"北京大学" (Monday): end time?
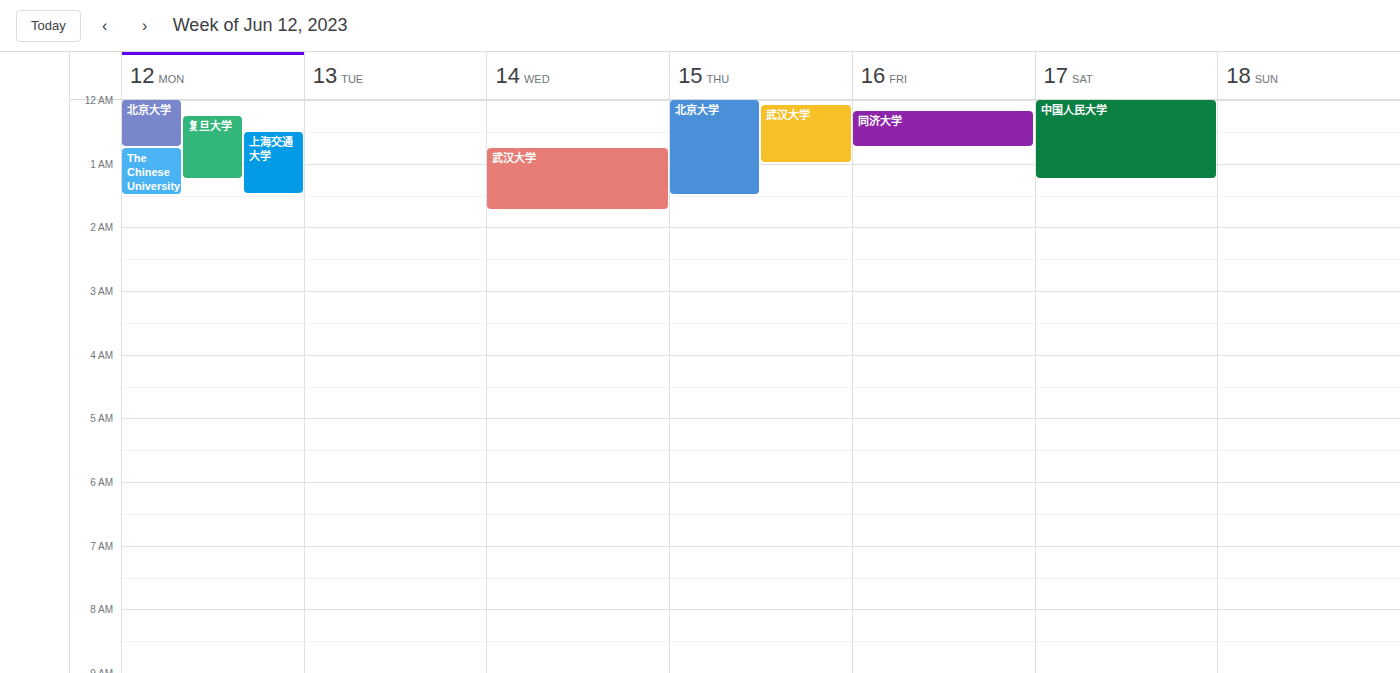
12:45 AM